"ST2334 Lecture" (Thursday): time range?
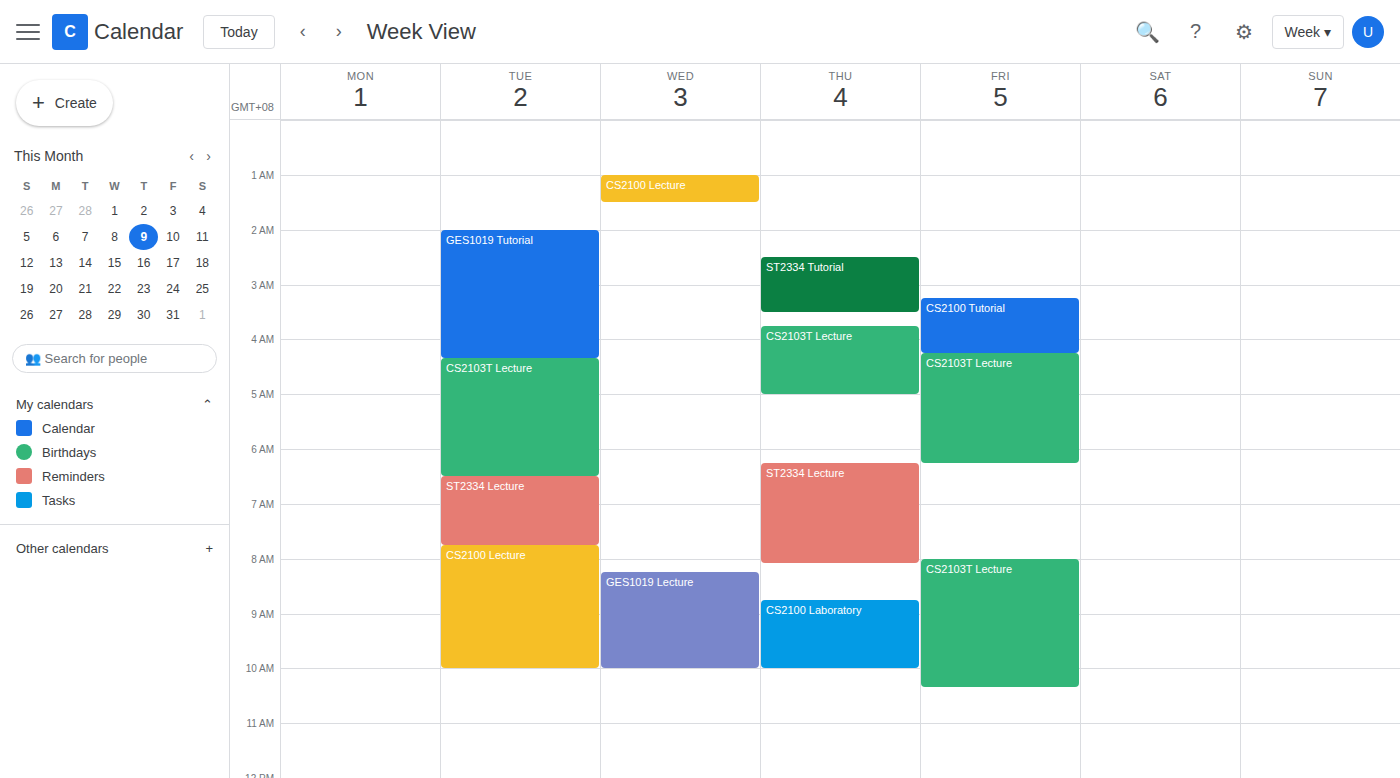
6:15 AM to 8:05 AM